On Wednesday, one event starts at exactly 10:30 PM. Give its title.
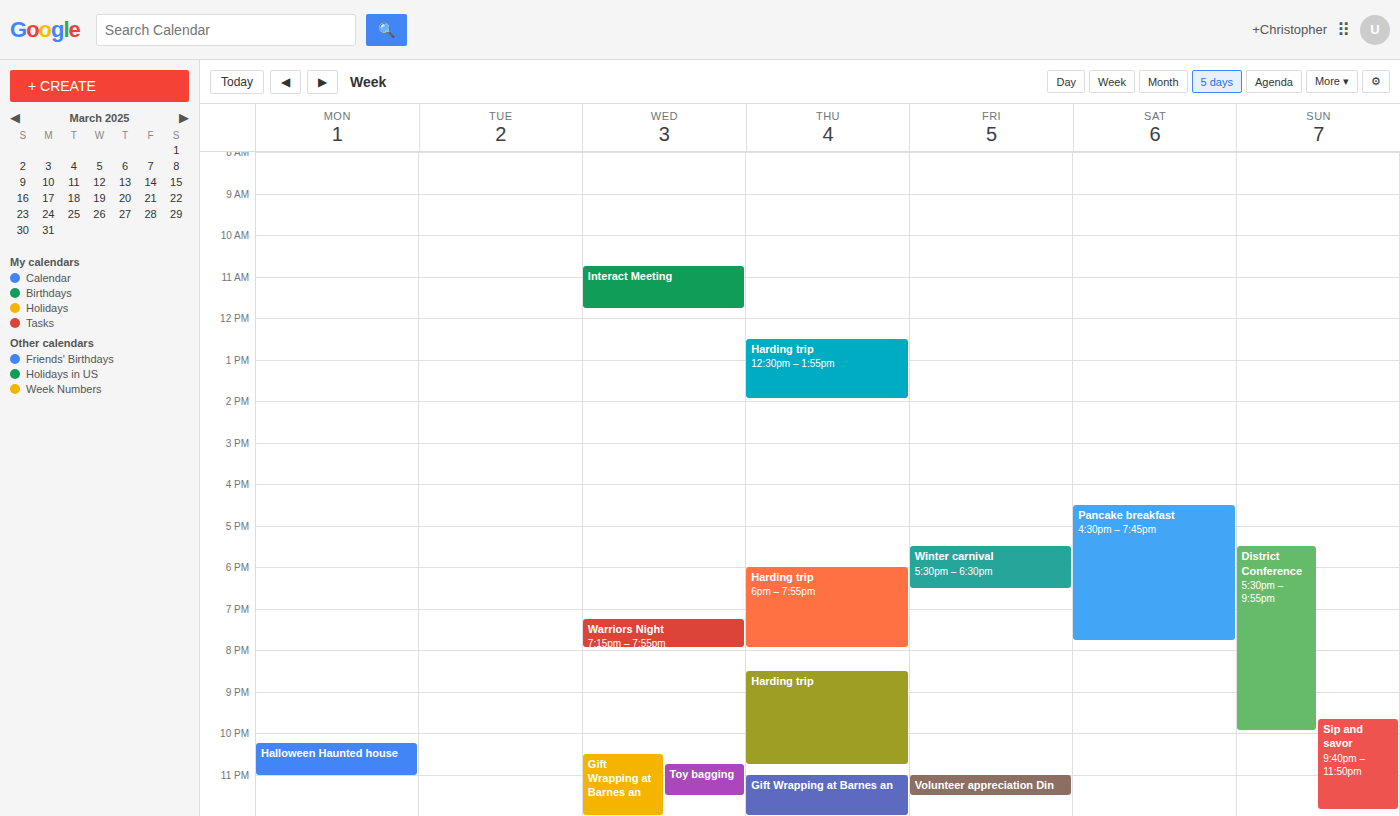
"Gift Wrapping at Barnes an"